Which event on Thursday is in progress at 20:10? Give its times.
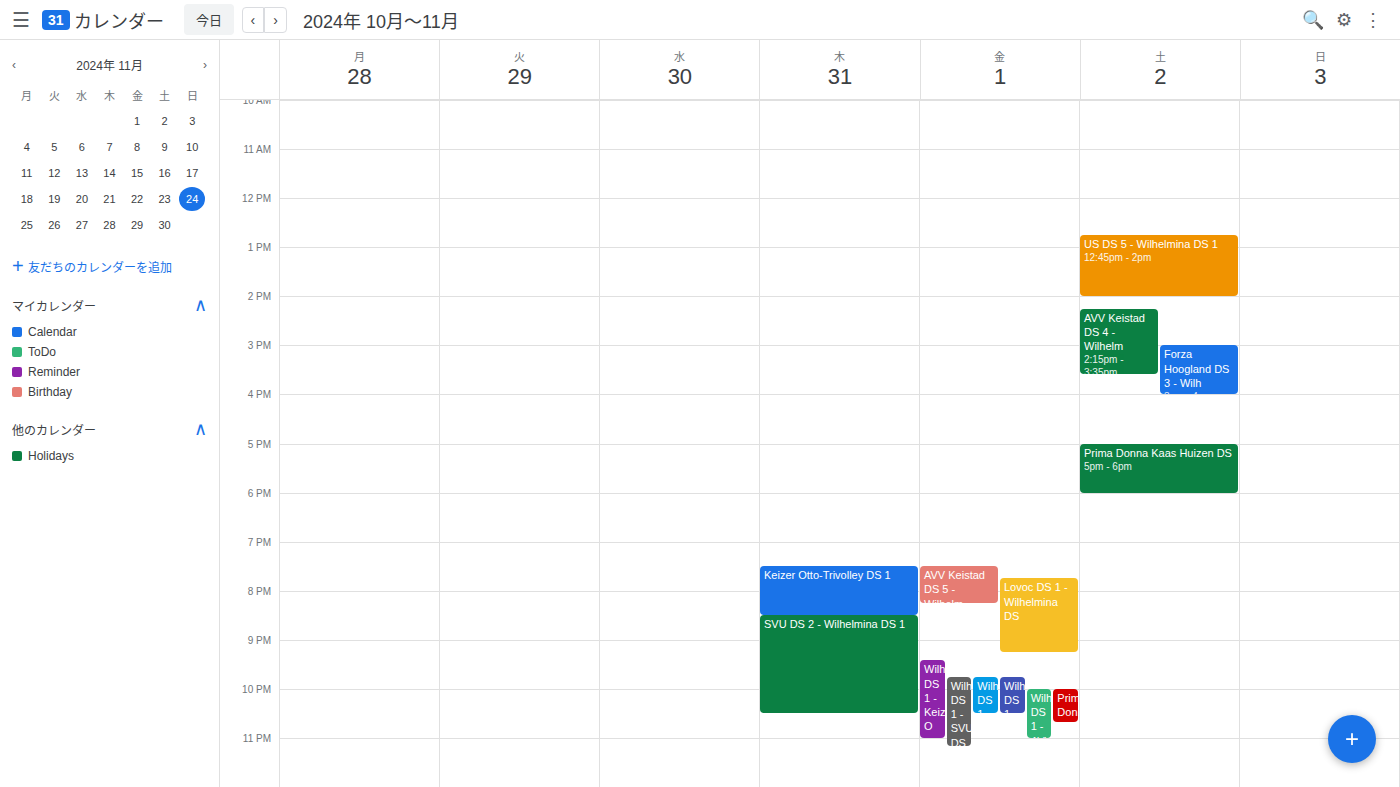
"Keizer Otto-Trivolley DS 1", 19:30 to 20:30